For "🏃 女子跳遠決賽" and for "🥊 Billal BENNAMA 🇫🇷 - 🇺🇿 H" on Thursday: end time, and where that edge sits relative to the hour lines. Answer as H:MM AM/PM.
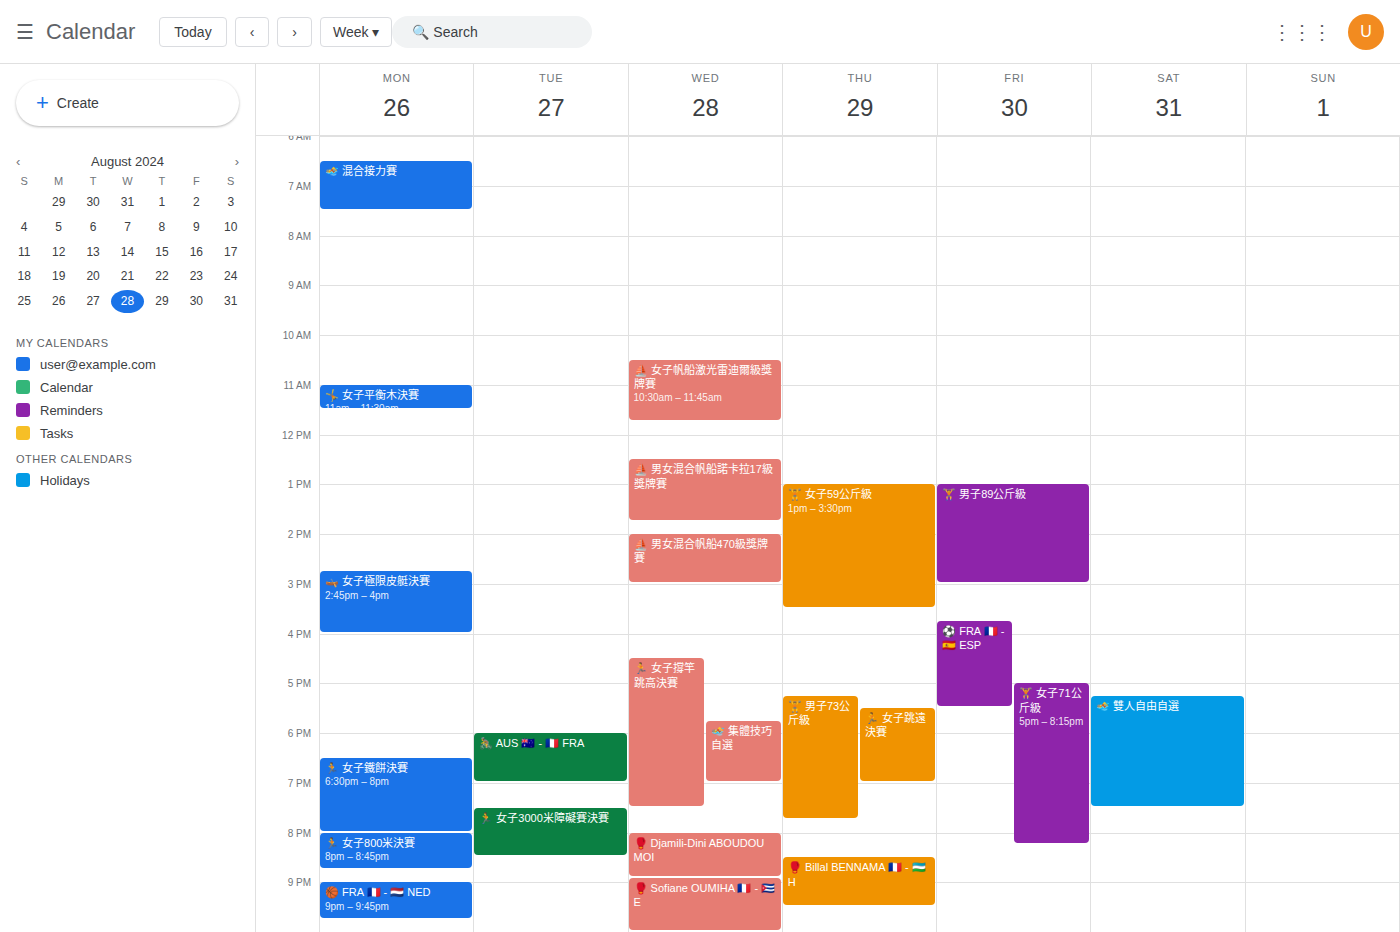
"🏃 女子跳遠決賽": 7:00 PM, exactly on the 7 PM line. "🥊 Billal BENNAMA 🇫🇷 - 🇺🇿 H": 9:30 PM, halfway between the 9 PM and 10 PM lines.